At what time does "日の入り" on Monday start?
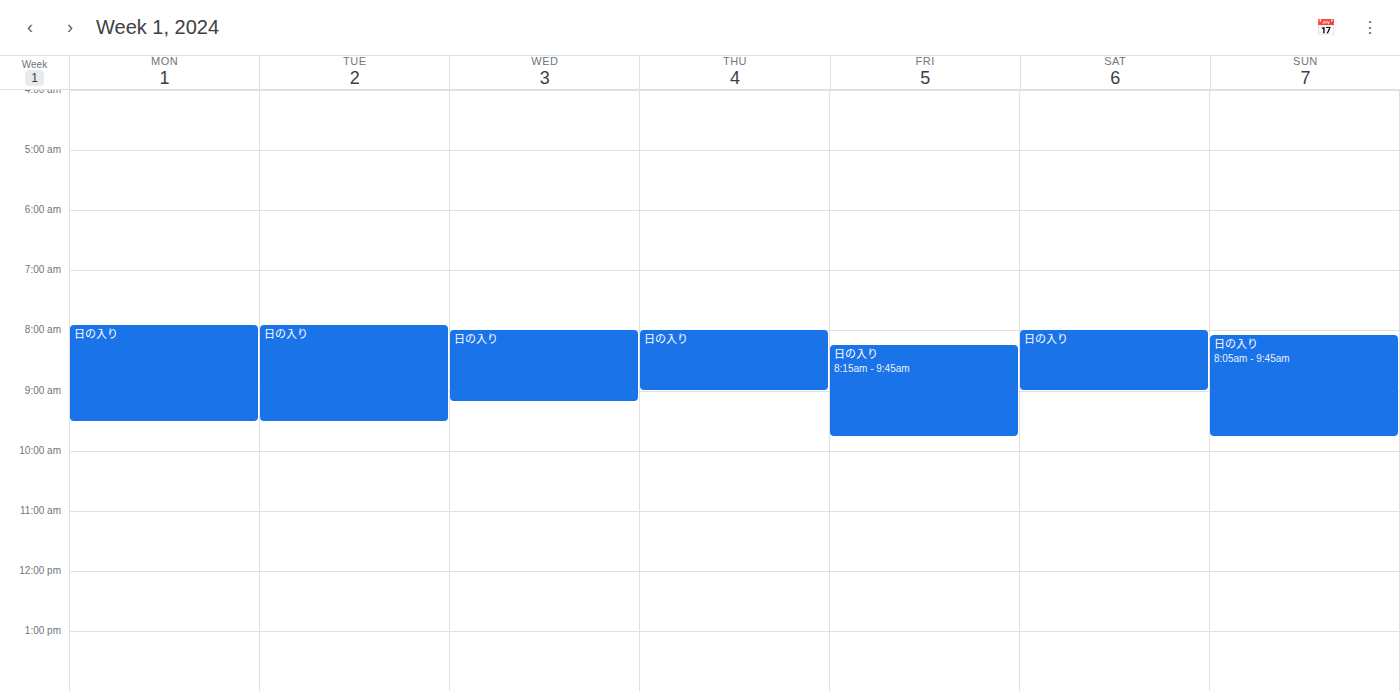
7:55 AM